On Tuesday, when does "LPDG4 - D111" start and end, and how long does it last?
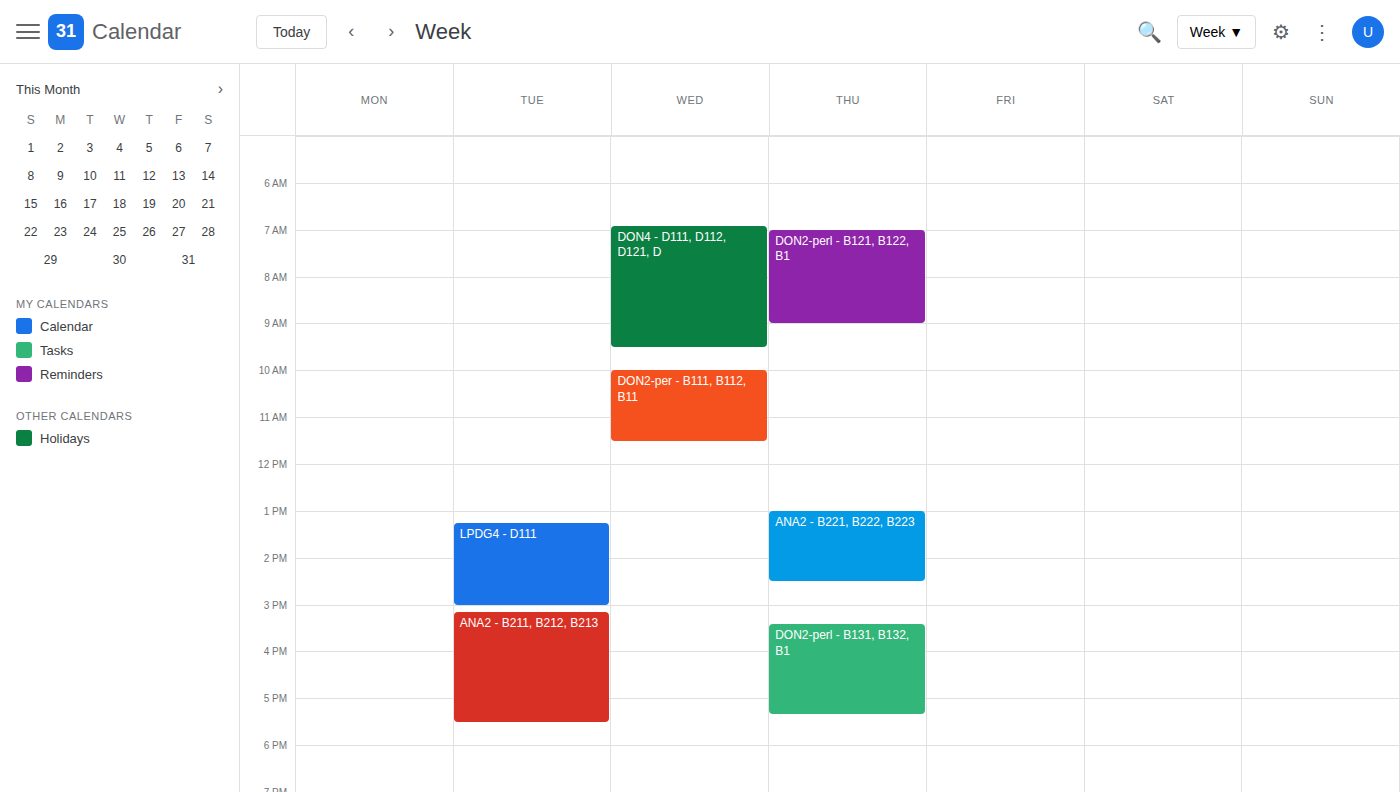
1:15 PM to 3:00 PM, 1 hour 45 minutes